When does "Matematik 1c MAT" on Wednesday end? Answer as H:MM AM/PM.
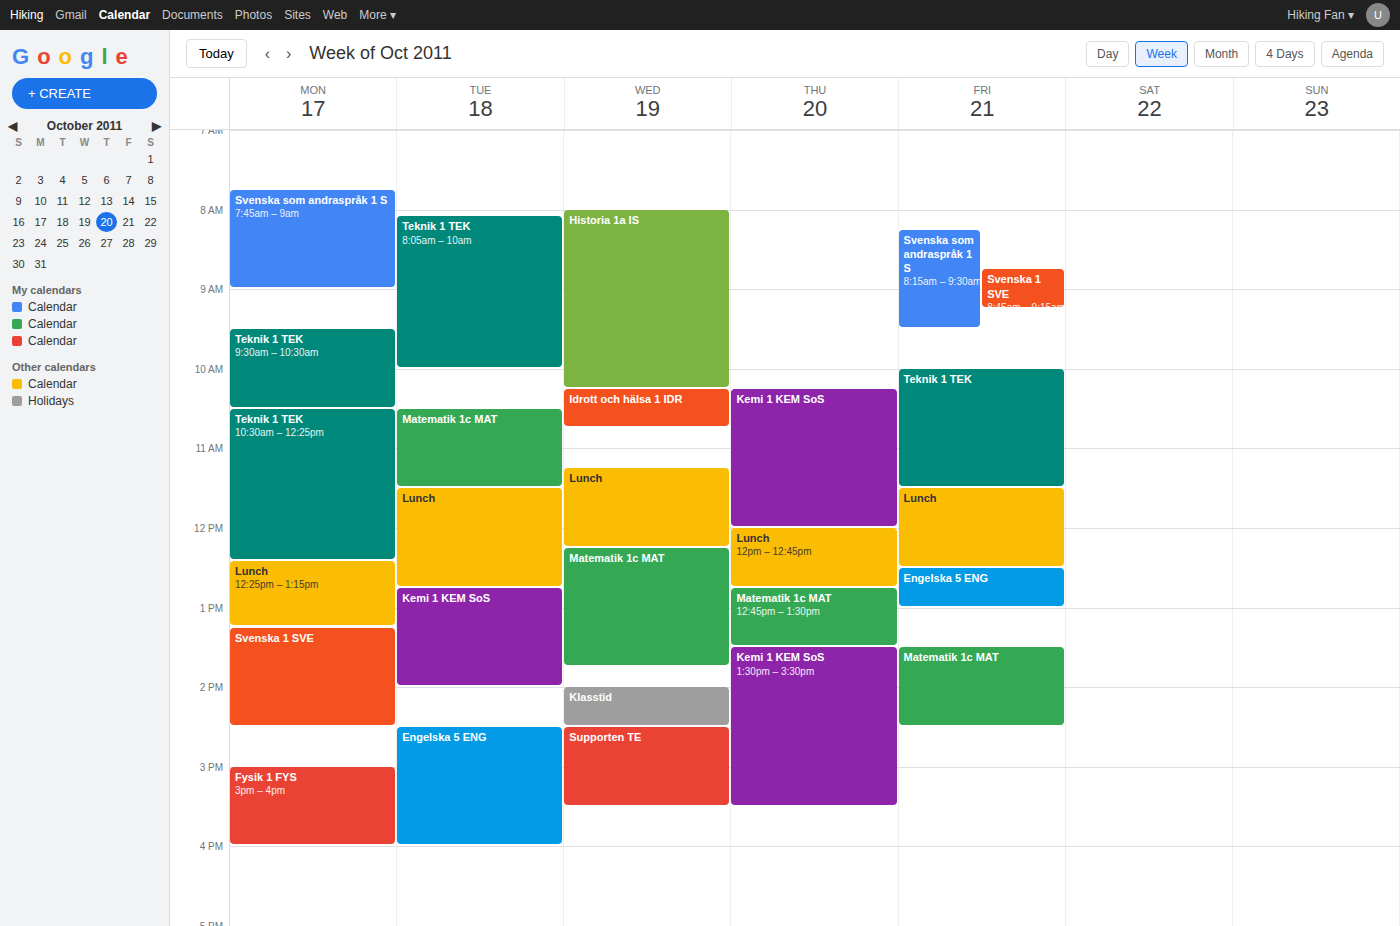
1:45 PM